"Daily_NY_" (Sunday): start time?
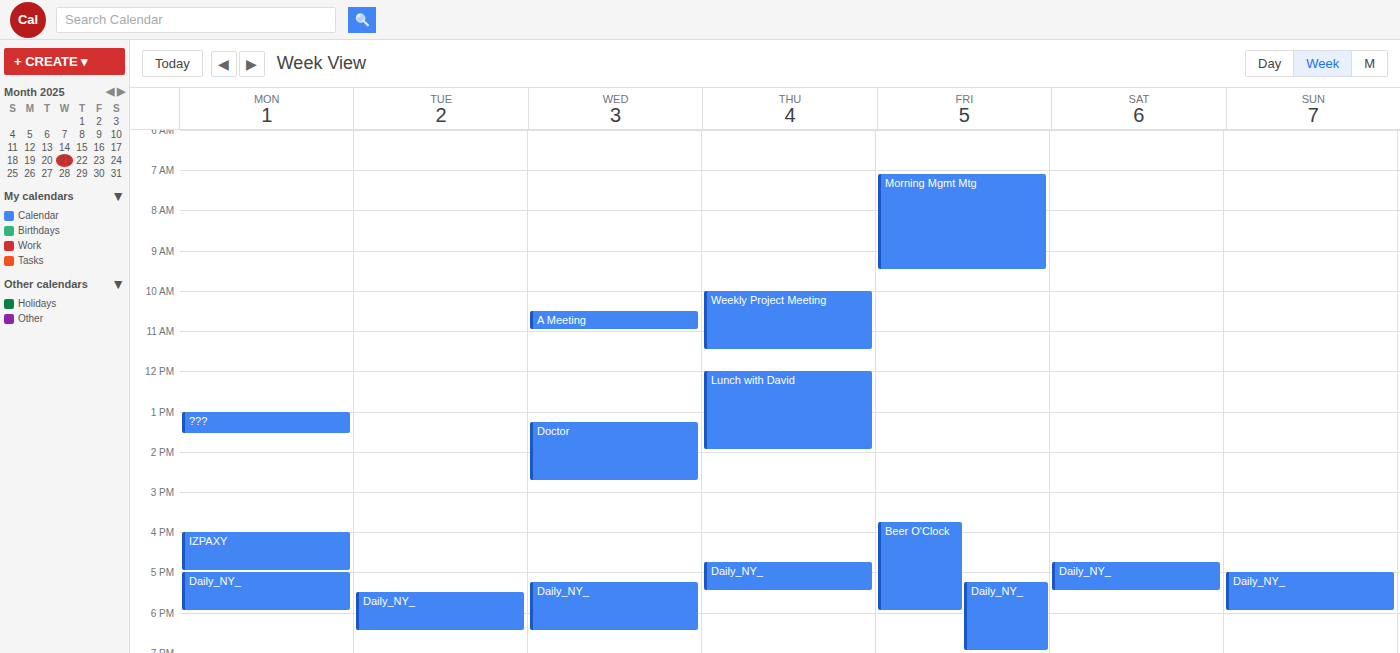
5:00 PM